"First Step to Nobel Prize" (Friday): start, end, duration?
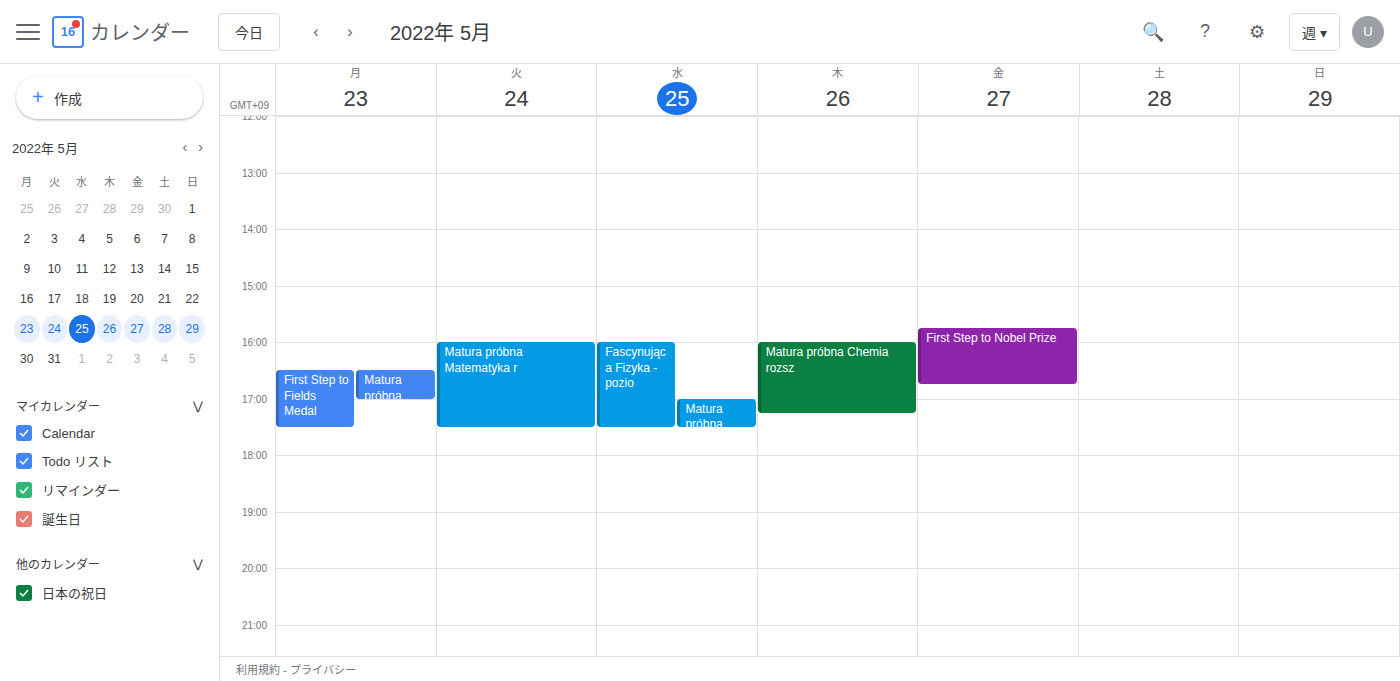
15:45 to 16:45, 1 hour